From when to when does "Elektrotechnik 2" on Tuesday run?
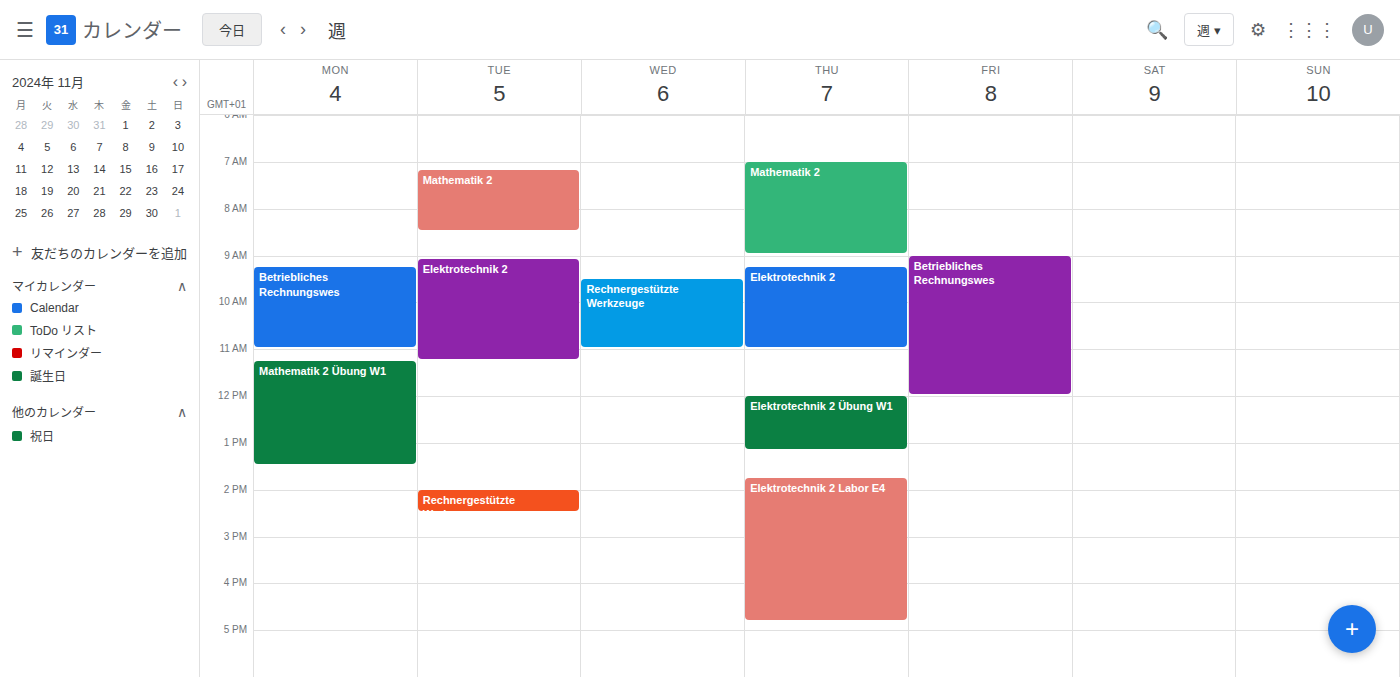
9:05 AM to 11:15 AM